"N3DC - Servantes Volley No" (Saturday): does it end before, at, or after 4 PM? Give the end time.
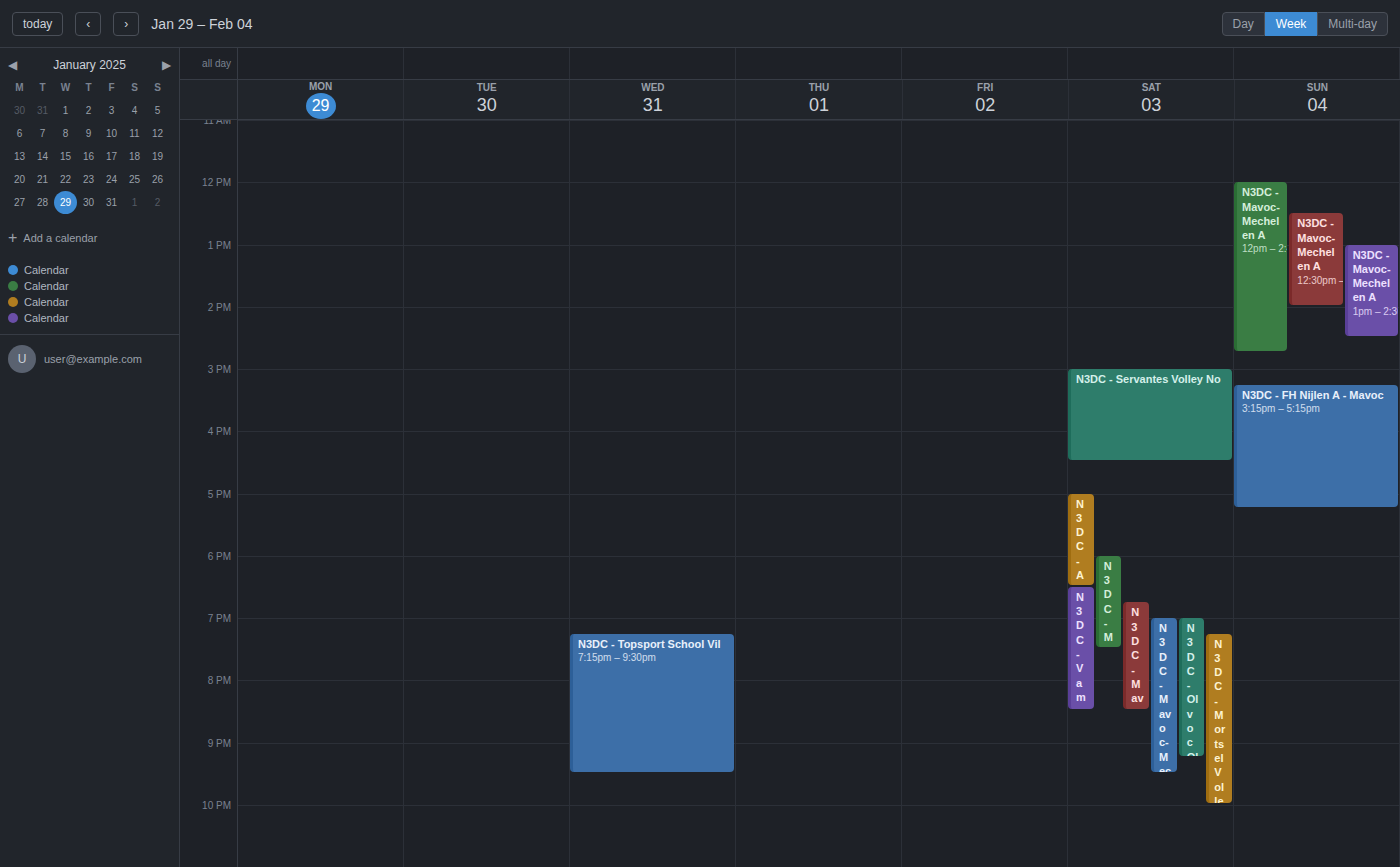
4:30 PM -- after 4 PM, 30 minutes below the 4 PM line.